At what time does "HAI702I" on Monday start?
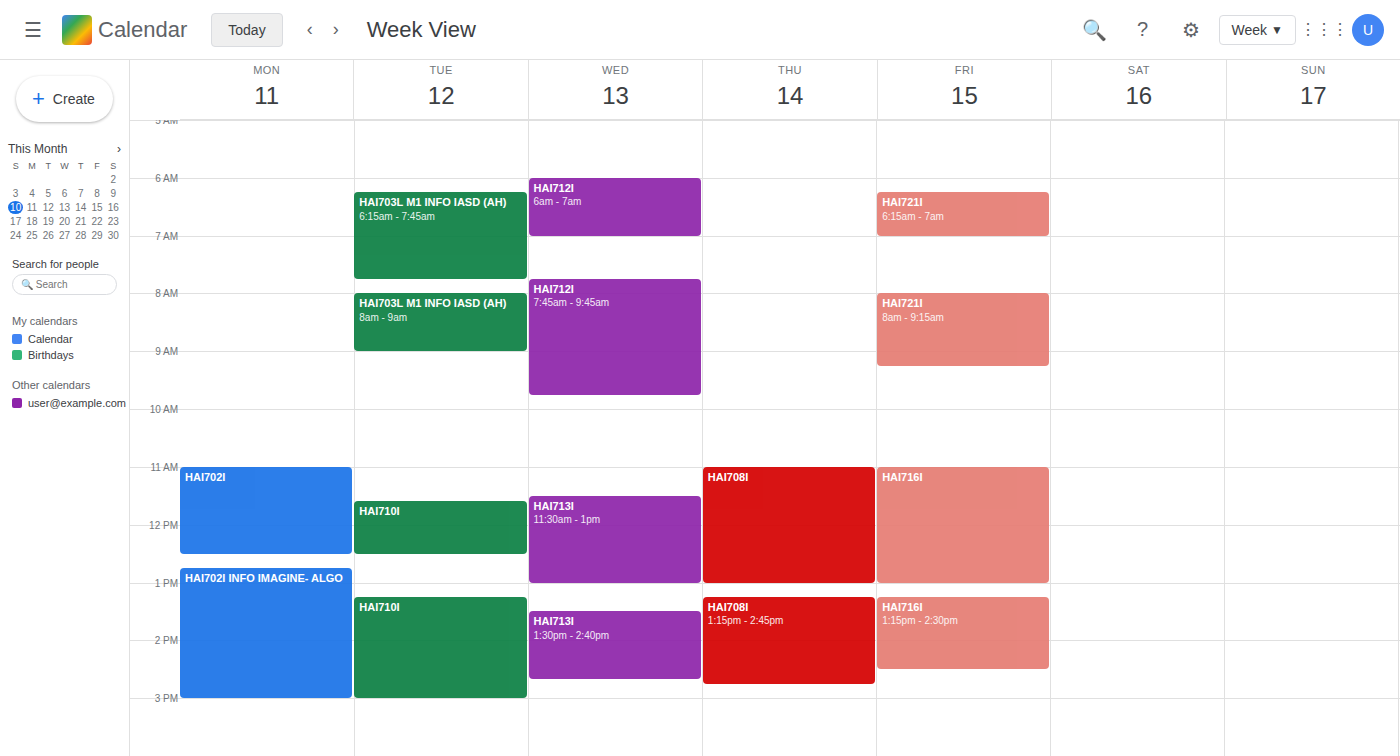
11:00 AM